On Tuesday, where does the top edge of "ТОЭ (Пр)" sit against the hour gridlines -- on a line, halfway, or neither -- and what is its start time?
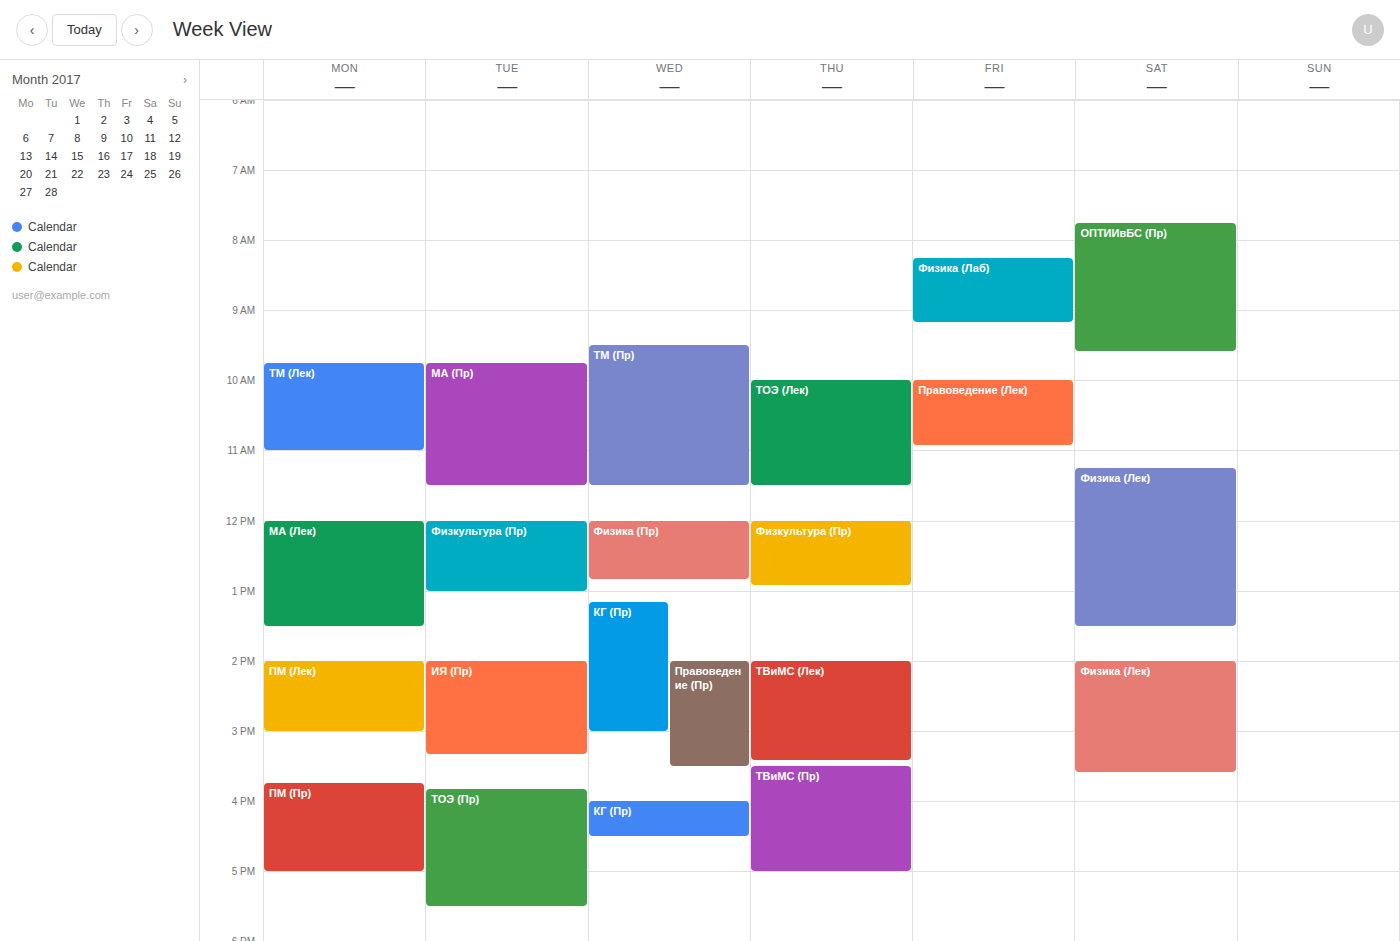
3:50 PM -- neither: 50 minutes below the 3 PM line and 10 minutes above the 4 PM line.